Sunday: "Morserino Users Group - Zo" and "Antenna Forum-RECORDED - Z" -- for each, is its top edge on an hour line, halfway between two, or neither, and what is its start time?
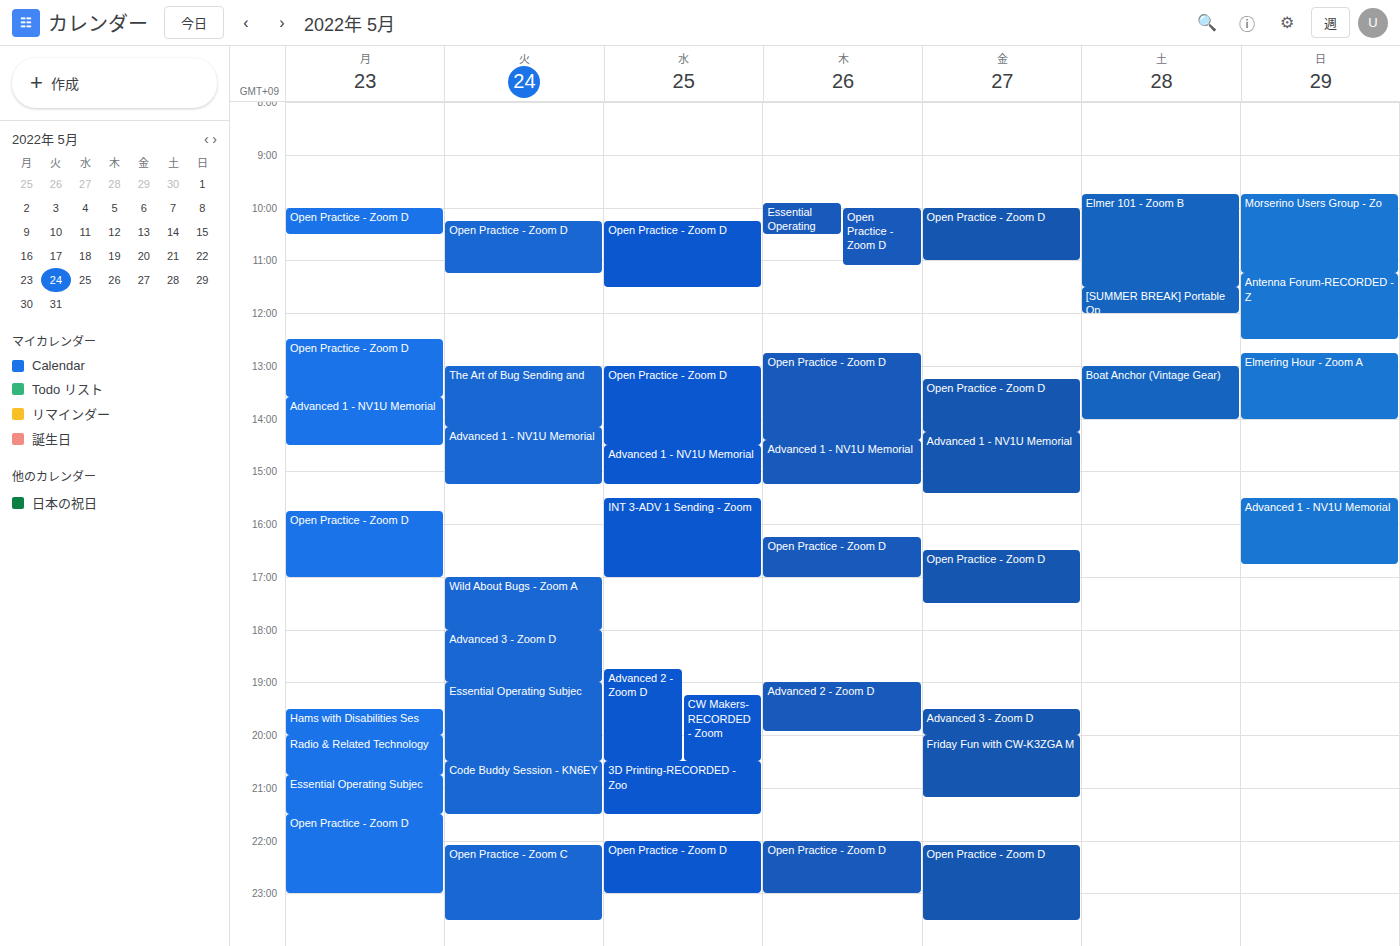
"Morserino Users Group - Zo": 09:45, neither: three quarters of the way from the 09:00 line to the 10:00 line. "Antenna Forum-RECORDED - Z": 11:15, neither: a quarter of the way from the 11:00 line to the 12:00 line.